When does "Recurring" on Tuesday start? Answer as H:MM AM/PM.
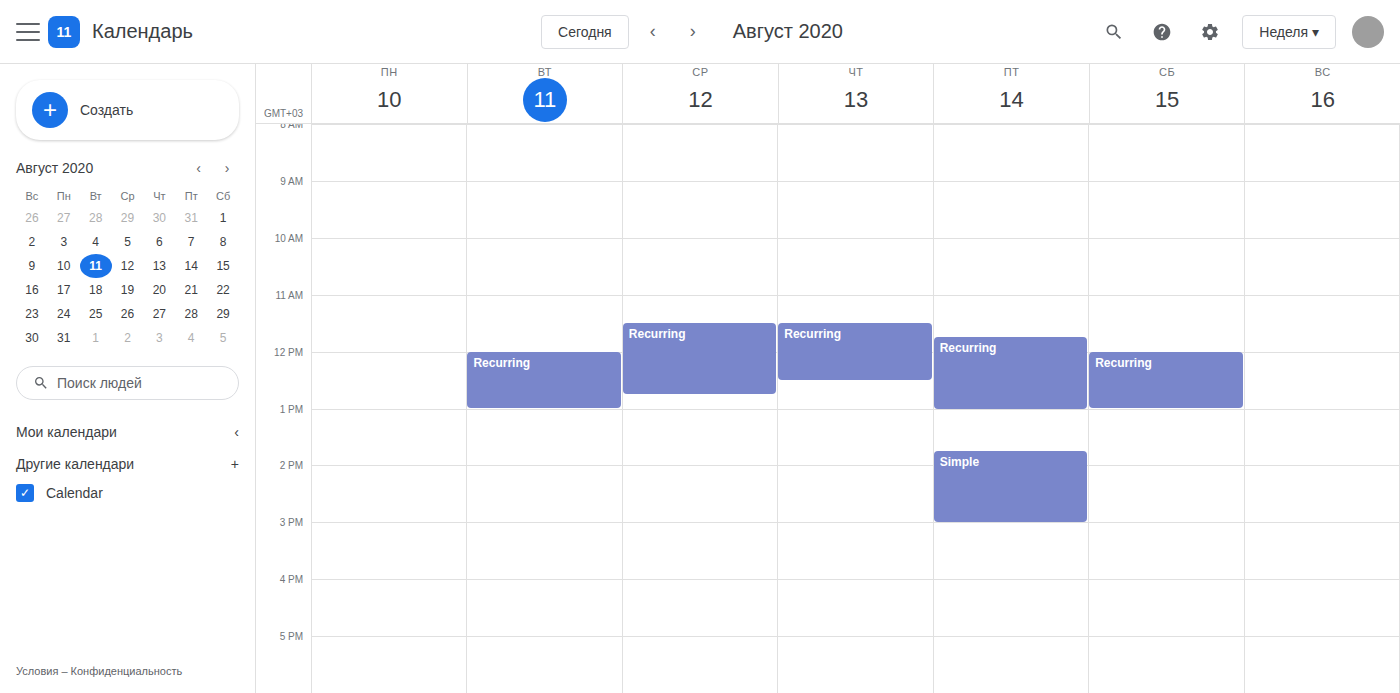
12:00 PM